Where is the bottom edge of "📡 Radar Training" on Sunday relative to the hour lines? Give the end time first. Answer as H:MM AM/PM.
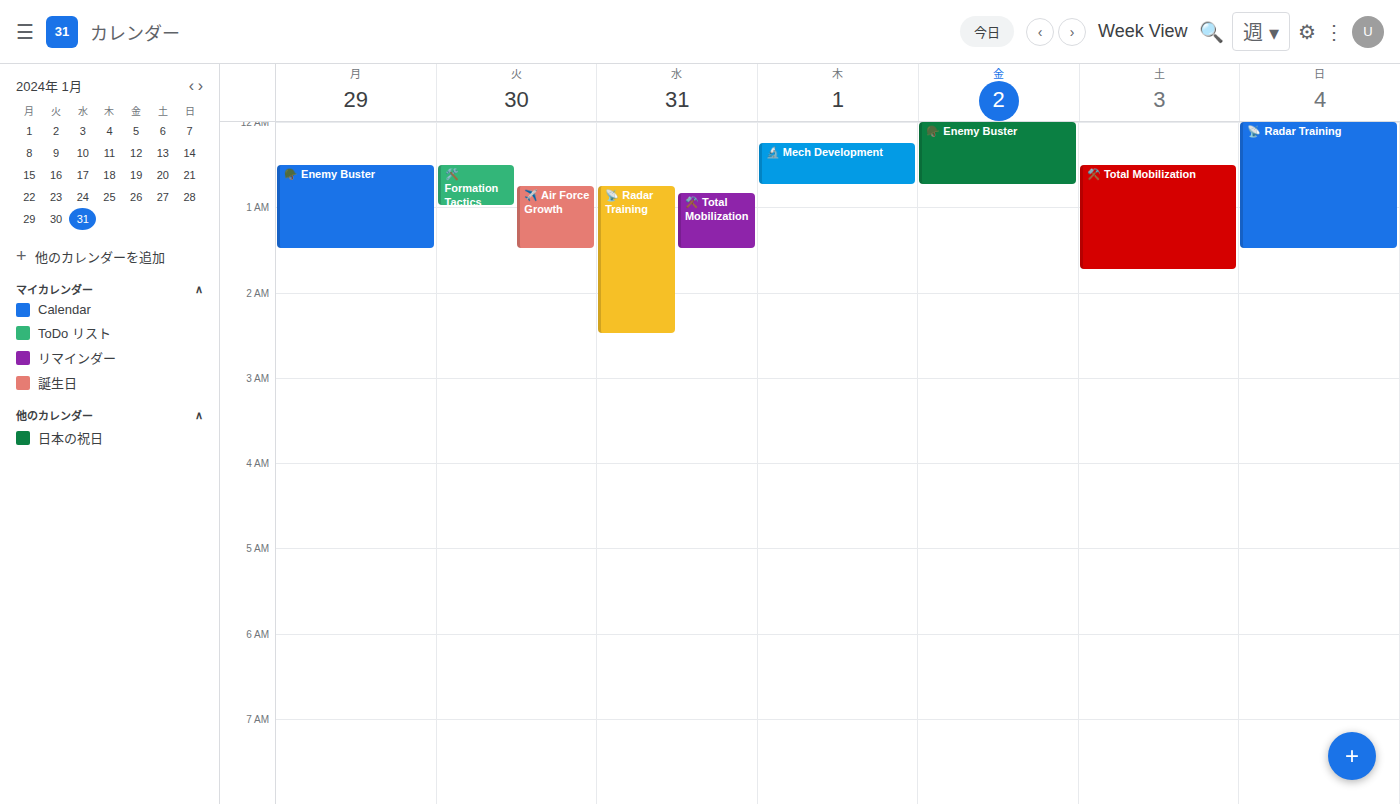
1:30 AM -- halfway between the 1 AM and 2 AM lines.